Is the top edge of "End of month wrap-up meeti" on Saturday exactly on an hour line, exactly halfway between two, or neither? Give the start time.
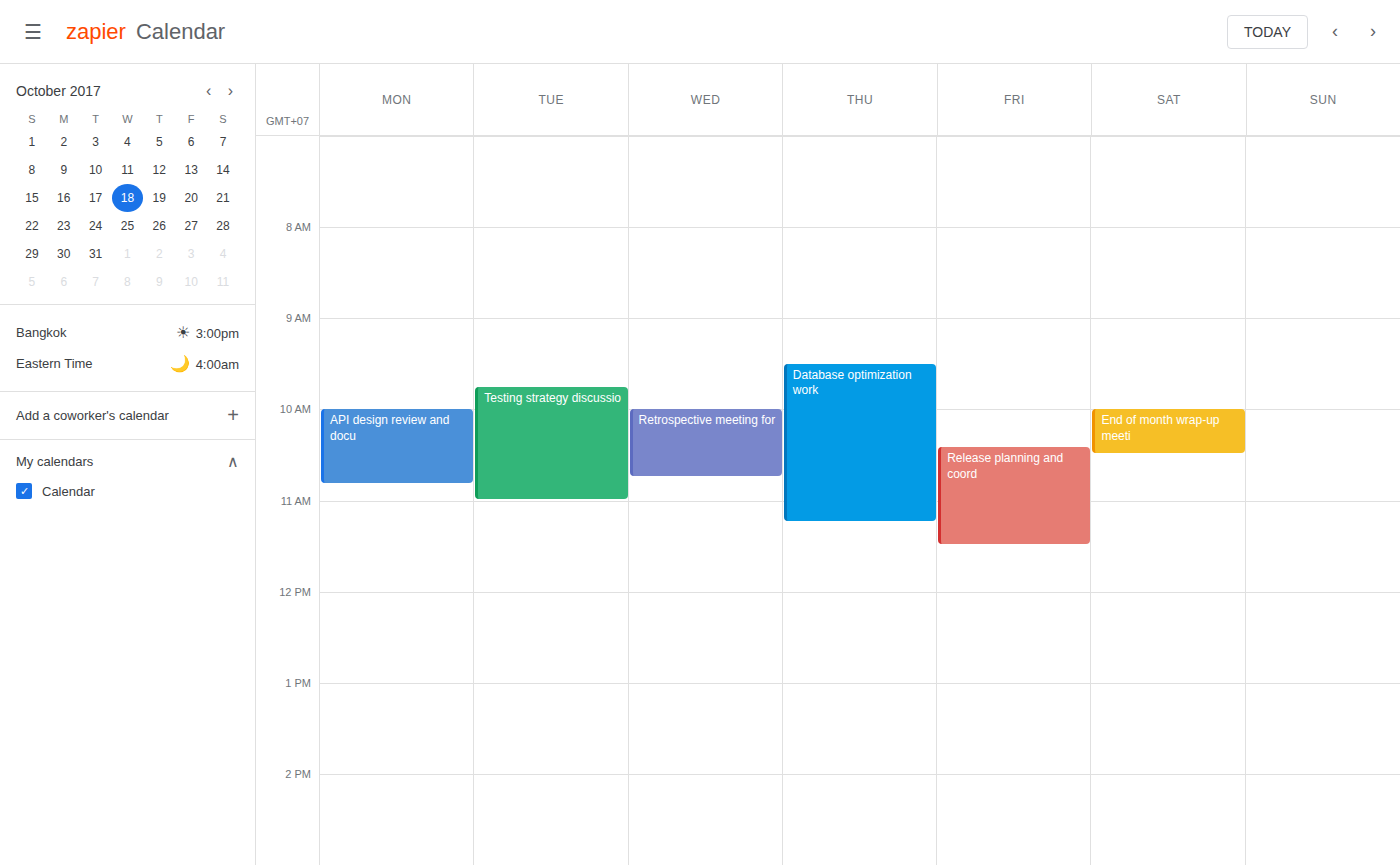
10:00 AM -- exactly on the 10 AM line.